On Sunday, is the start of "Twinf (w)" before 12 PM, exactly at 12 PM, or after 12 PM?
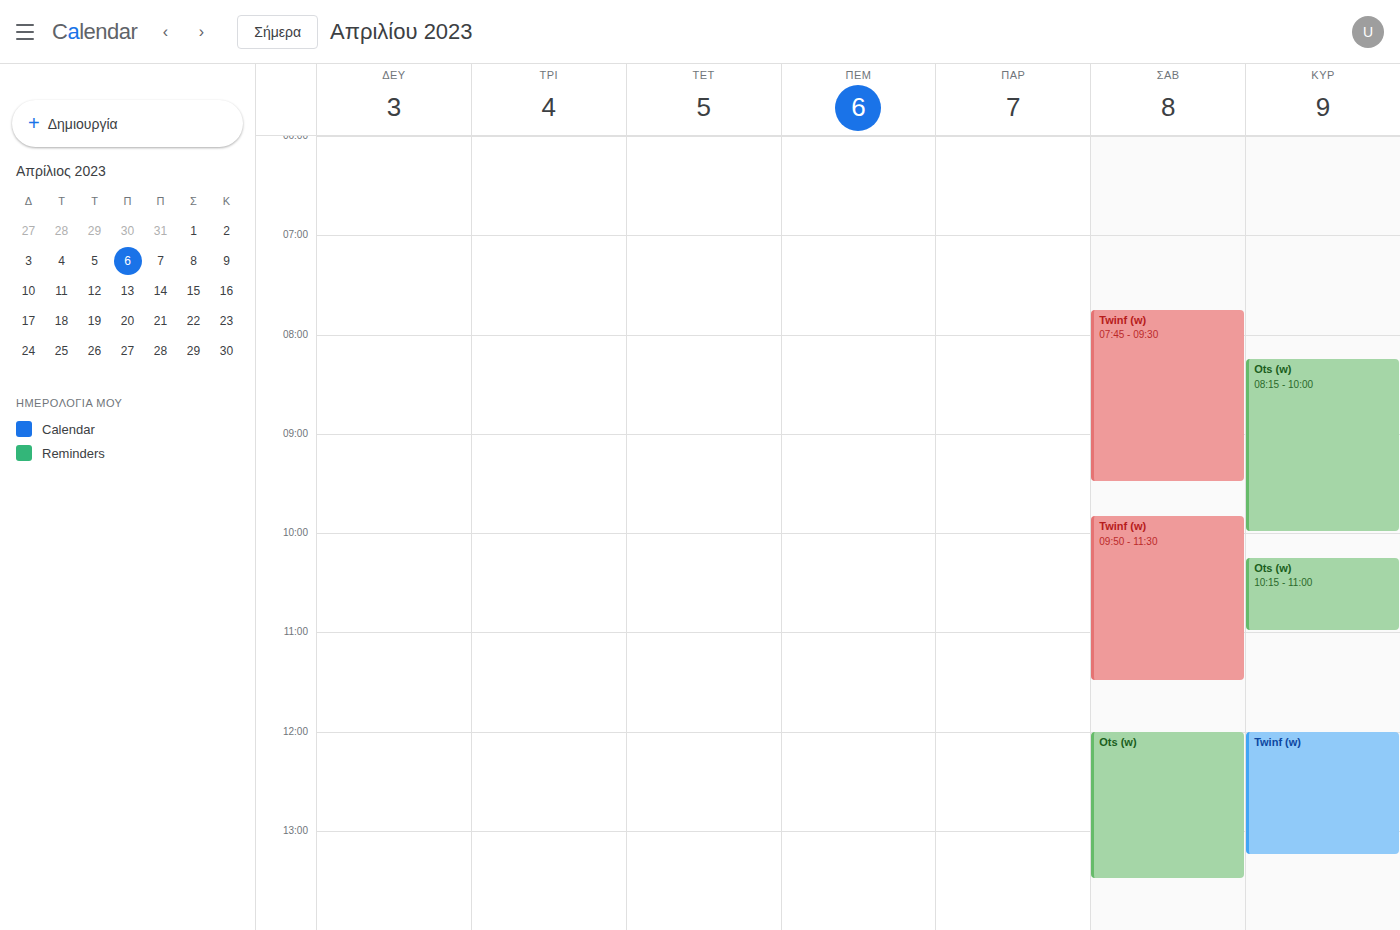
12:00 PM -- exactly at 12 PM, on the 12 PM line.